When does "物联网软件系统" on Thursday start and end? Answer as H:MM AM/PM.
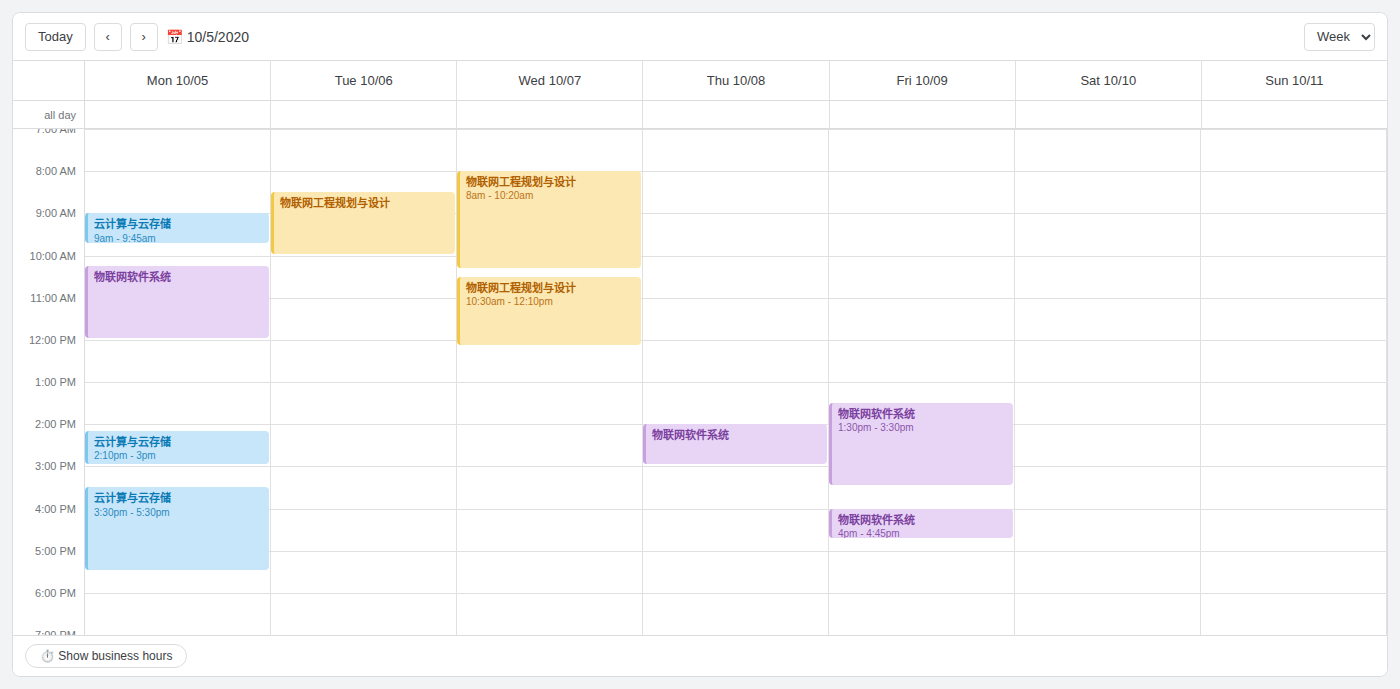
2:00 PM to 3:00 PM